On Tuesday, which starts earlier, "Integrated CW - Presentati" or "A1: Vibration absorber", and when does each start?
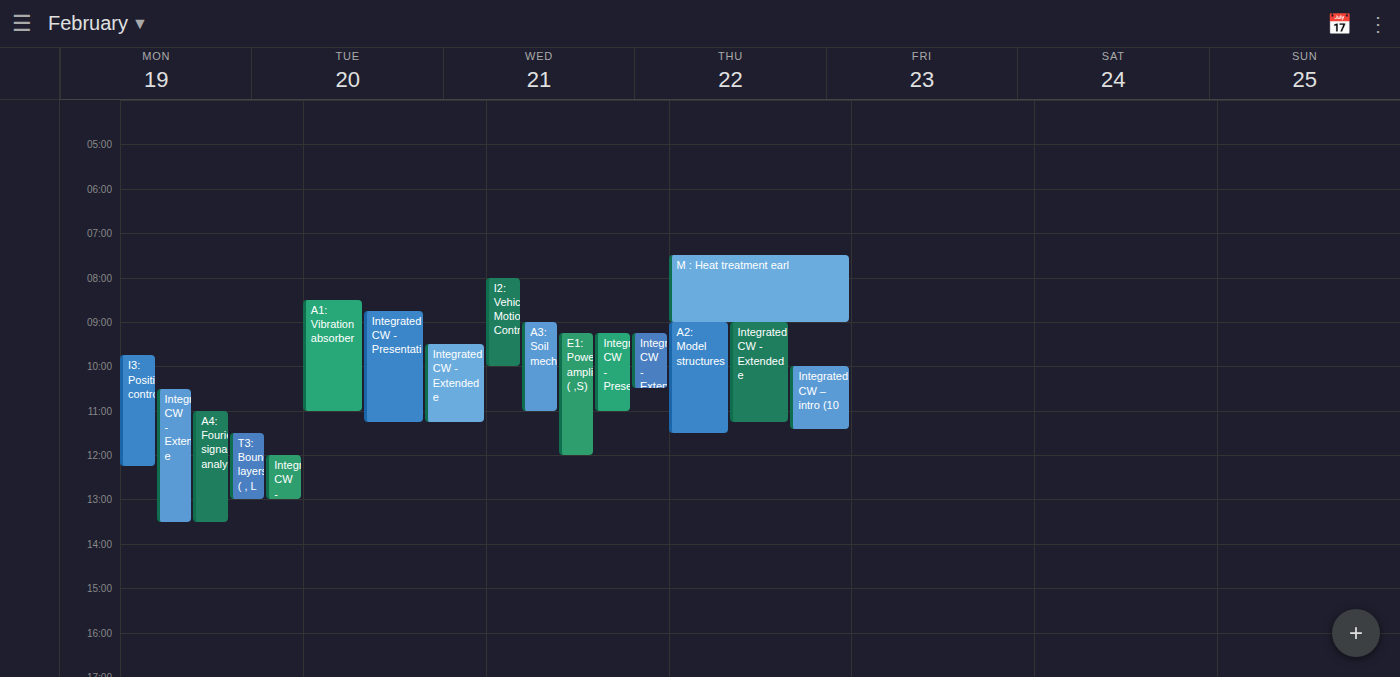
"A1: Vibration absorber" 8:30 AM; "Integrated CW - Presentati" 8:45 AM.